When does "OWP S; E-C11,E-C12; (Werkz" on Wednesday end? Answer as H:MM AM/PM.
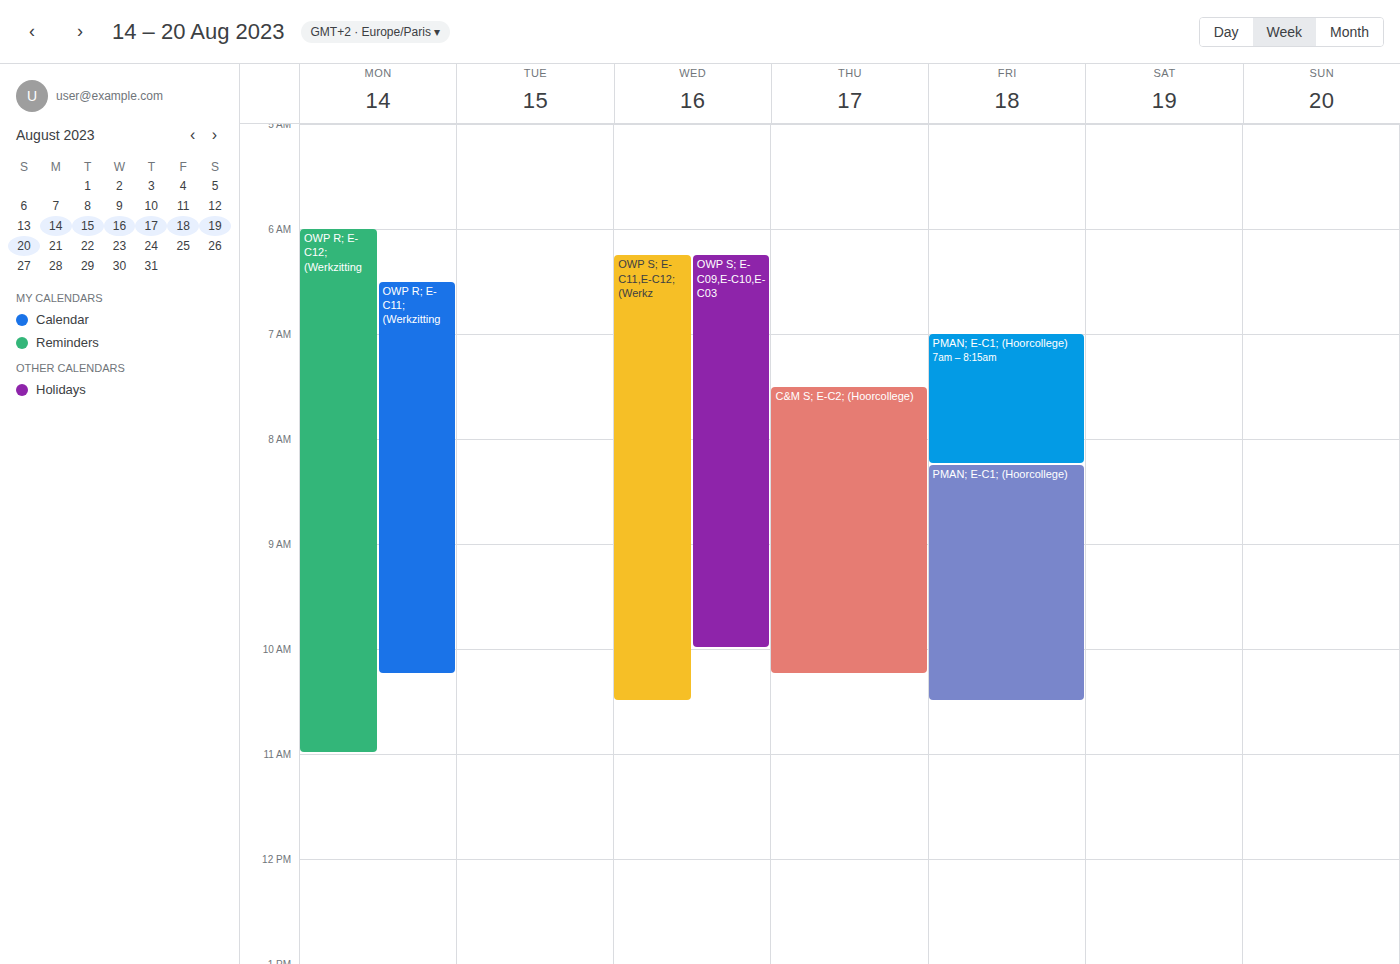
10:30 AM